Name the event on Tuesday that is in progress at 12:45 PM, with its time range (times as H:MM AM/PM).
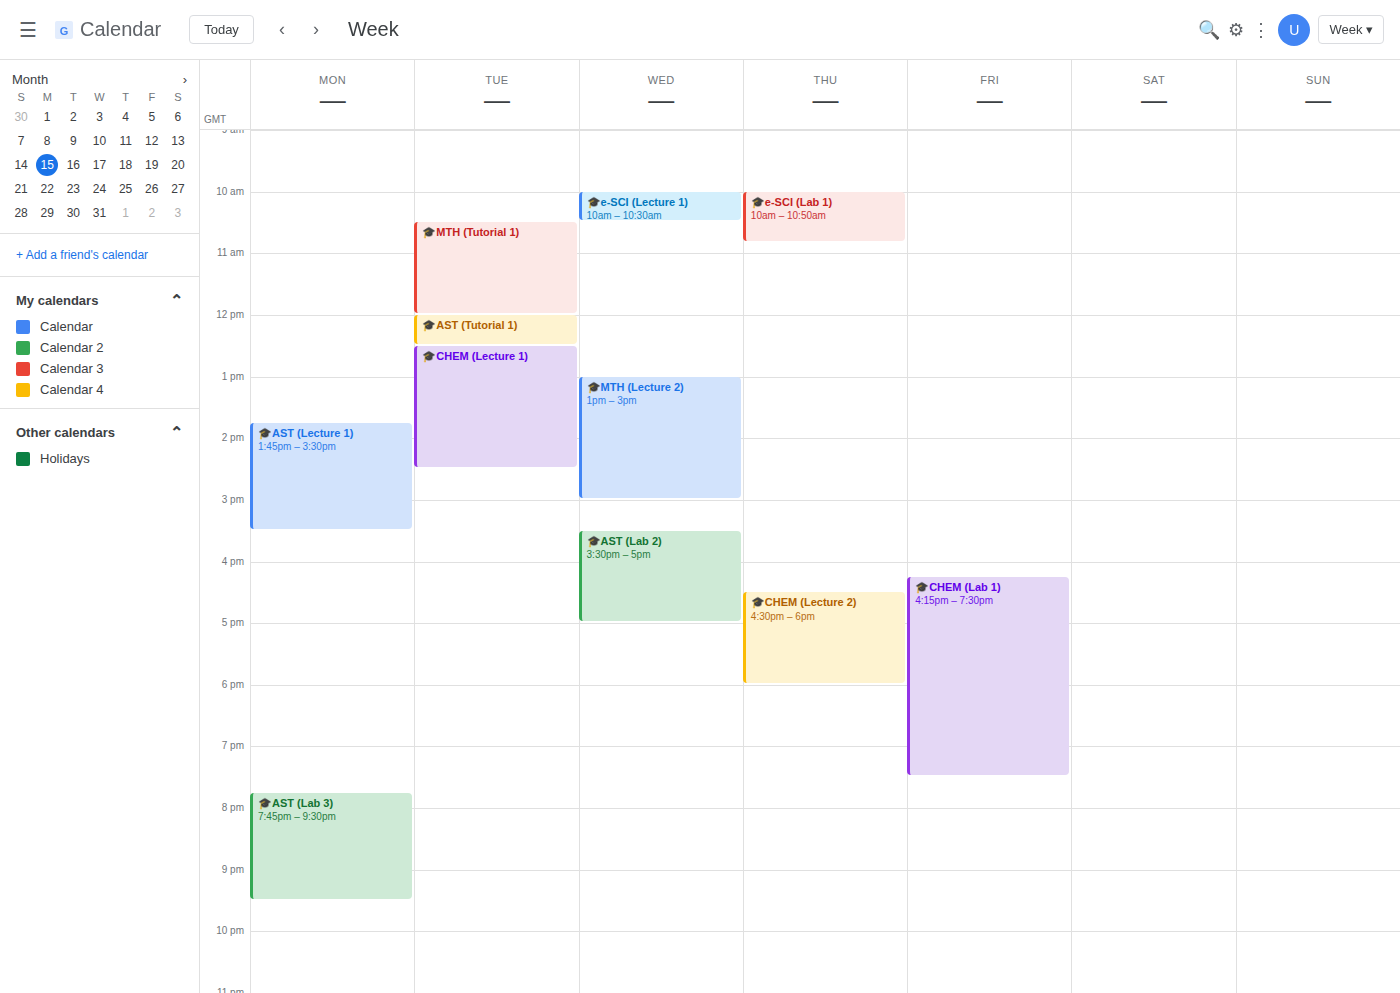
"🎓CHEM (Lecture 1)", 12:30 PM to 2:30 PM